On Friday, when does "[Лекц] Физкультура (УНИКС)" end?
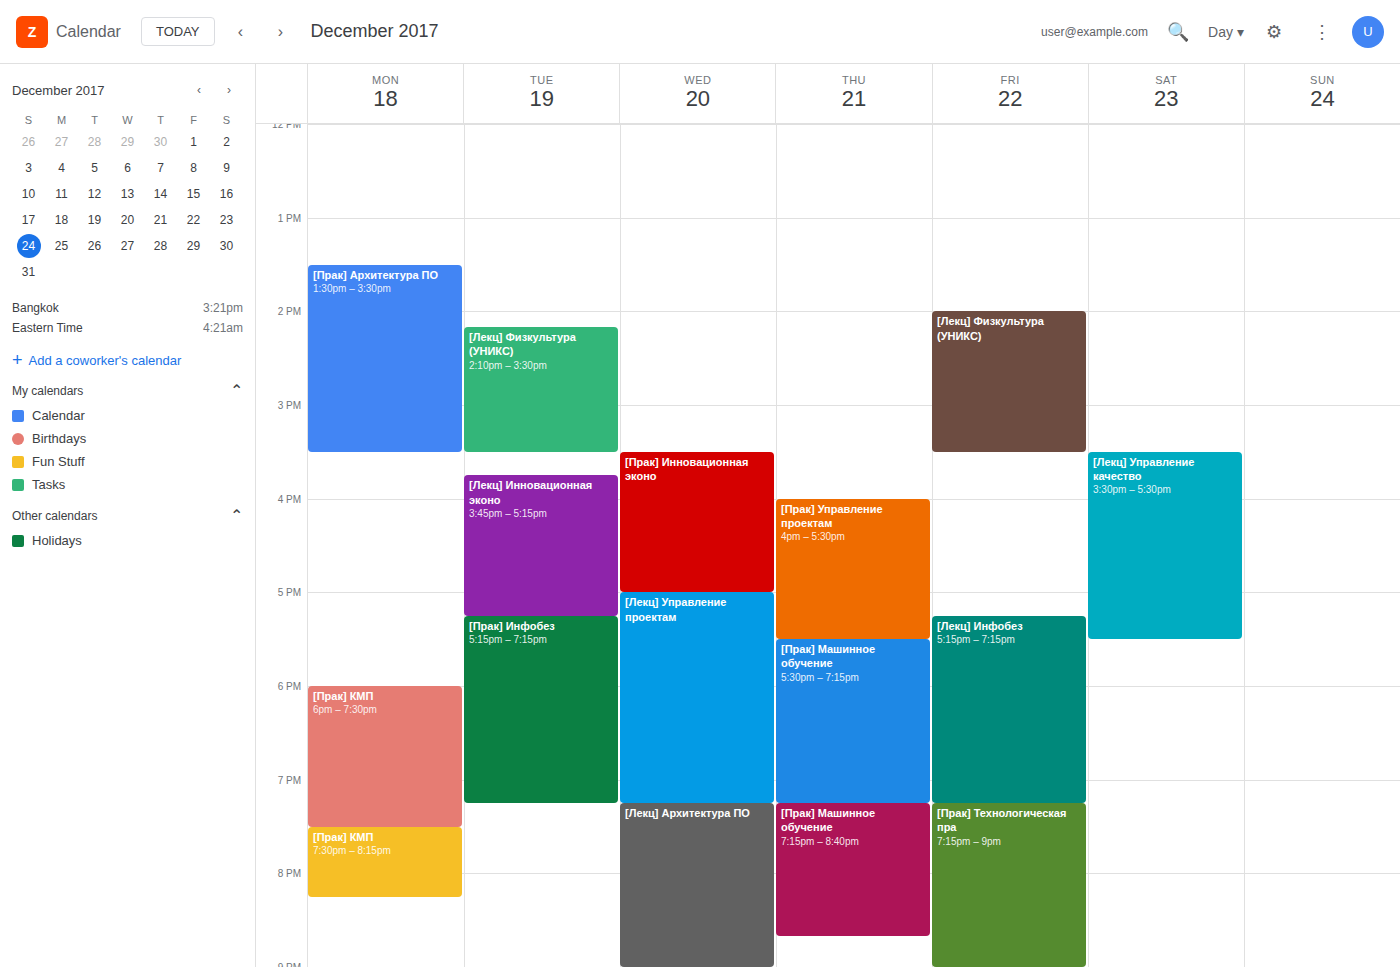
3:30 PM